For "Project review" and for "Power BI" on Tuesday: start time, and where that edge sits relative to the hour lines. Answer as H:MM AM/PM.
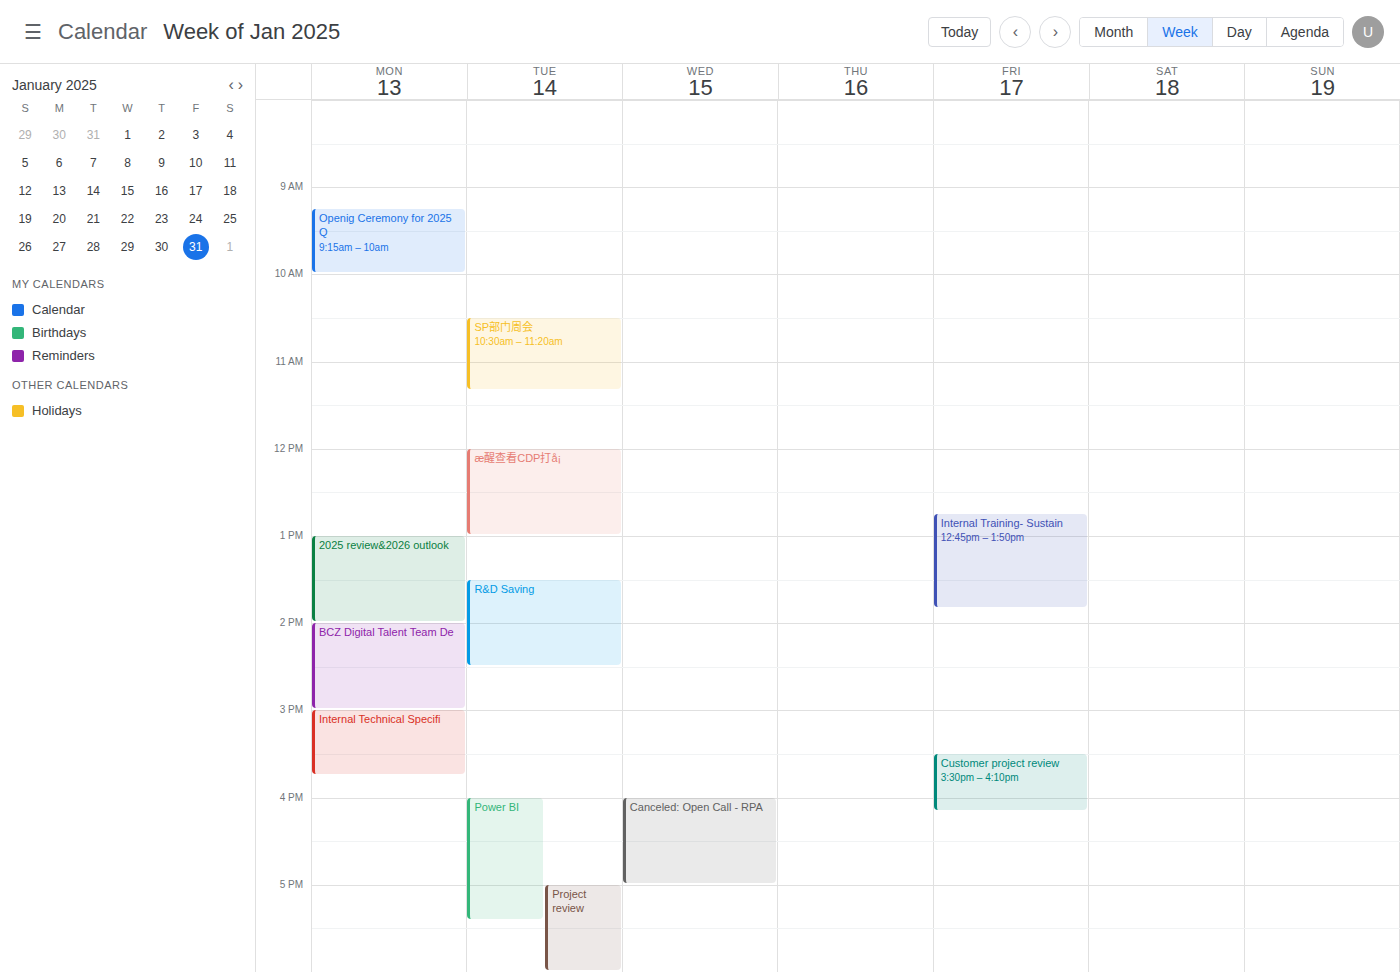
"Project review": 5:00 PM, exactly on the 5 PM line. "Power BI": 4:00 PM, exactly on the 4 PM line.